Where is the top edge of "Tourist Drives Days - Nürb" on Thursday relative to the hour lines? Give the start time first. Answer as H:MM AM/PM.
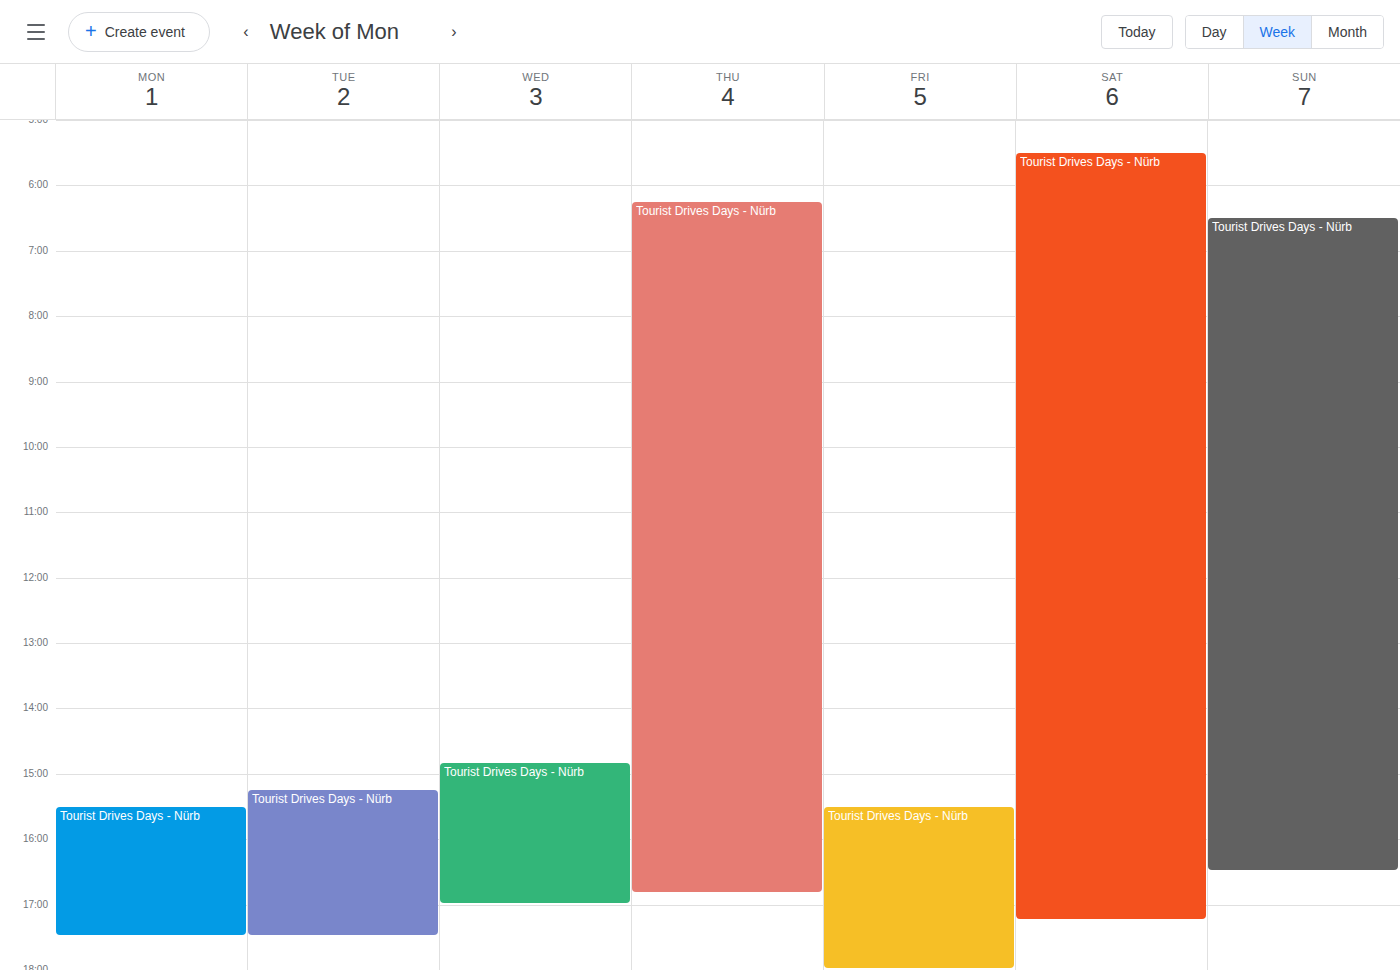
6:15 AM -- neither: a quarter of the way from the 6 AM line to the 7 AM line.